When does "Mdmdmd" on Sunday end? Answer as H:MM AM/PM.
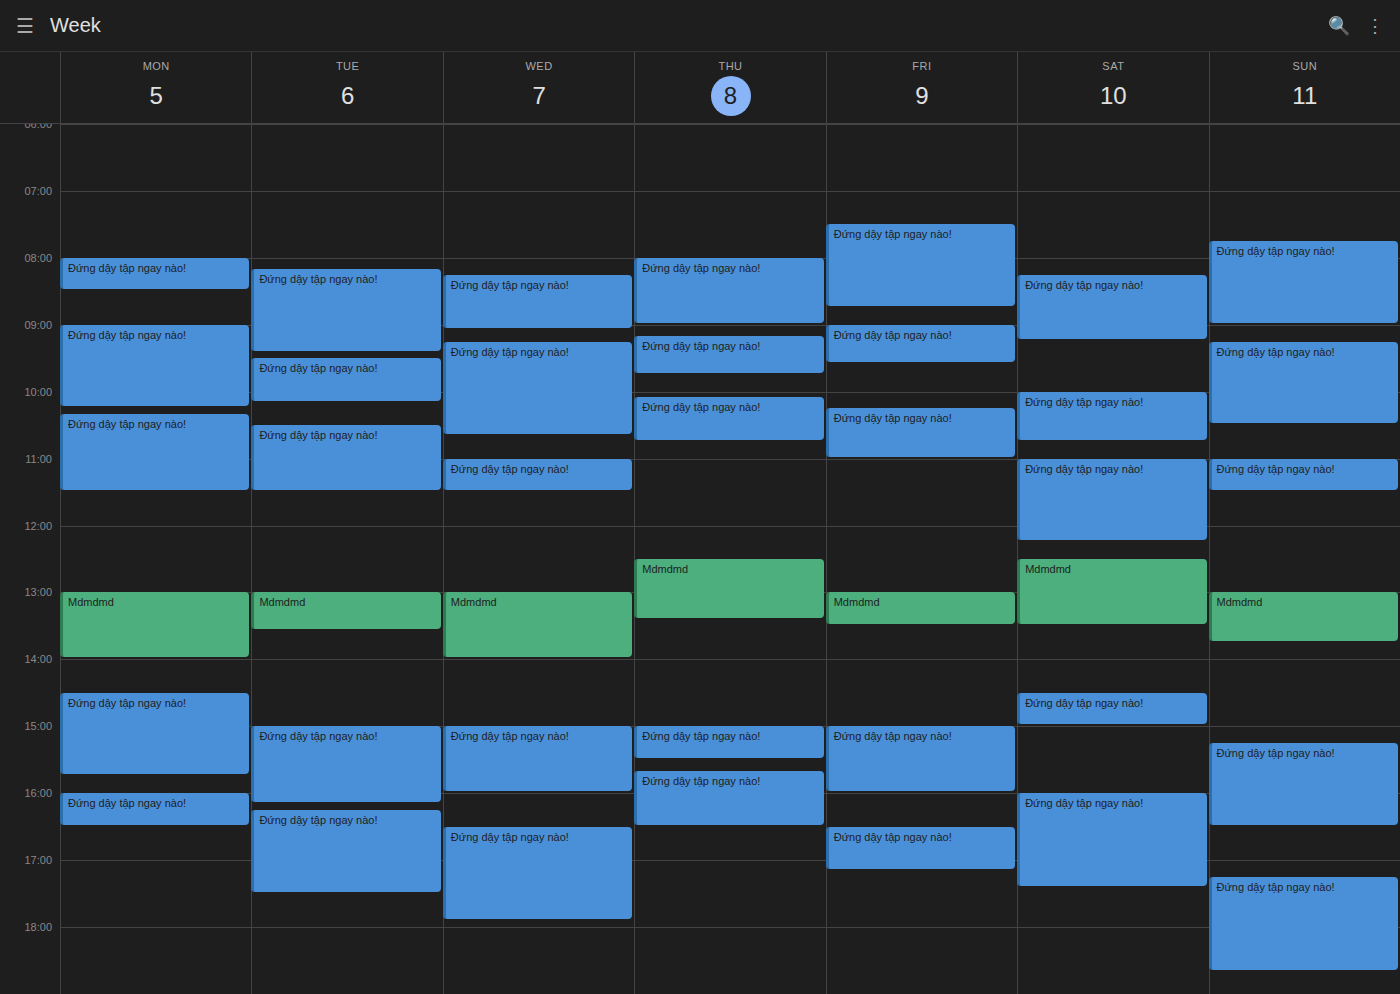
1:45 PM